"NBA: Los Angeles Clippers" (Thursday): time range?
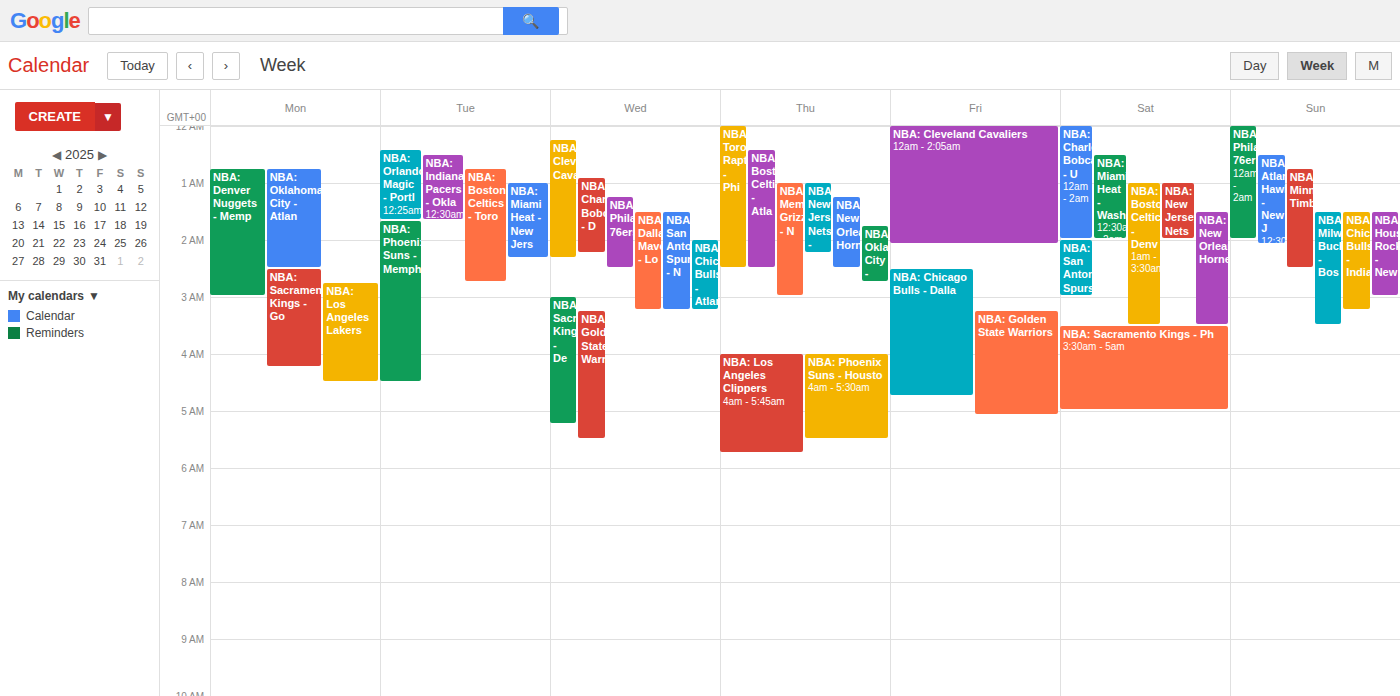
4:00 AM to 5:45 AM